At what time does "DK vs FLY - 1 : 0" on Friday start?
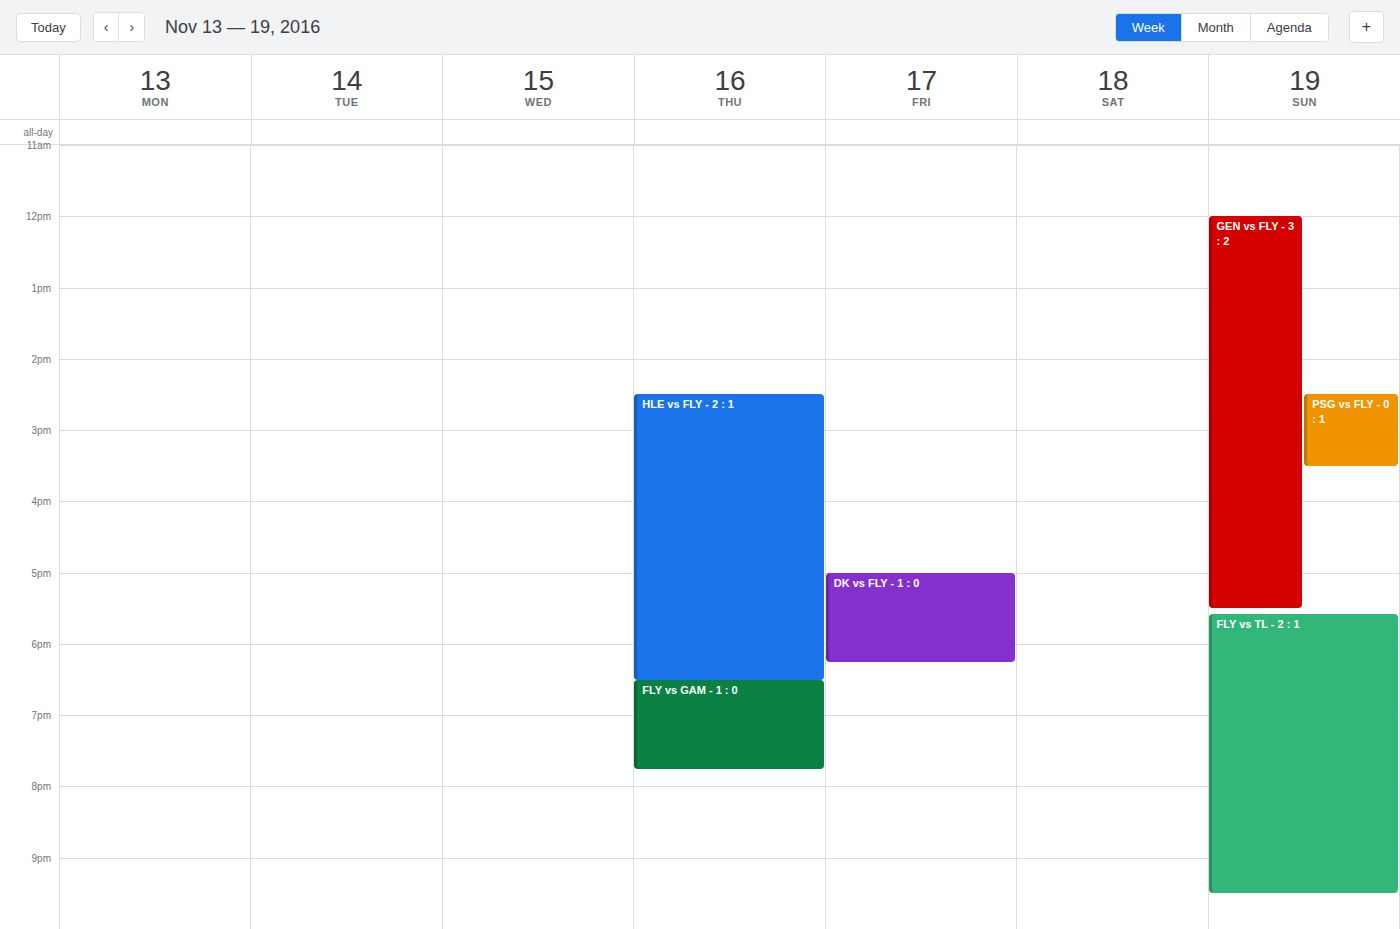
17:00